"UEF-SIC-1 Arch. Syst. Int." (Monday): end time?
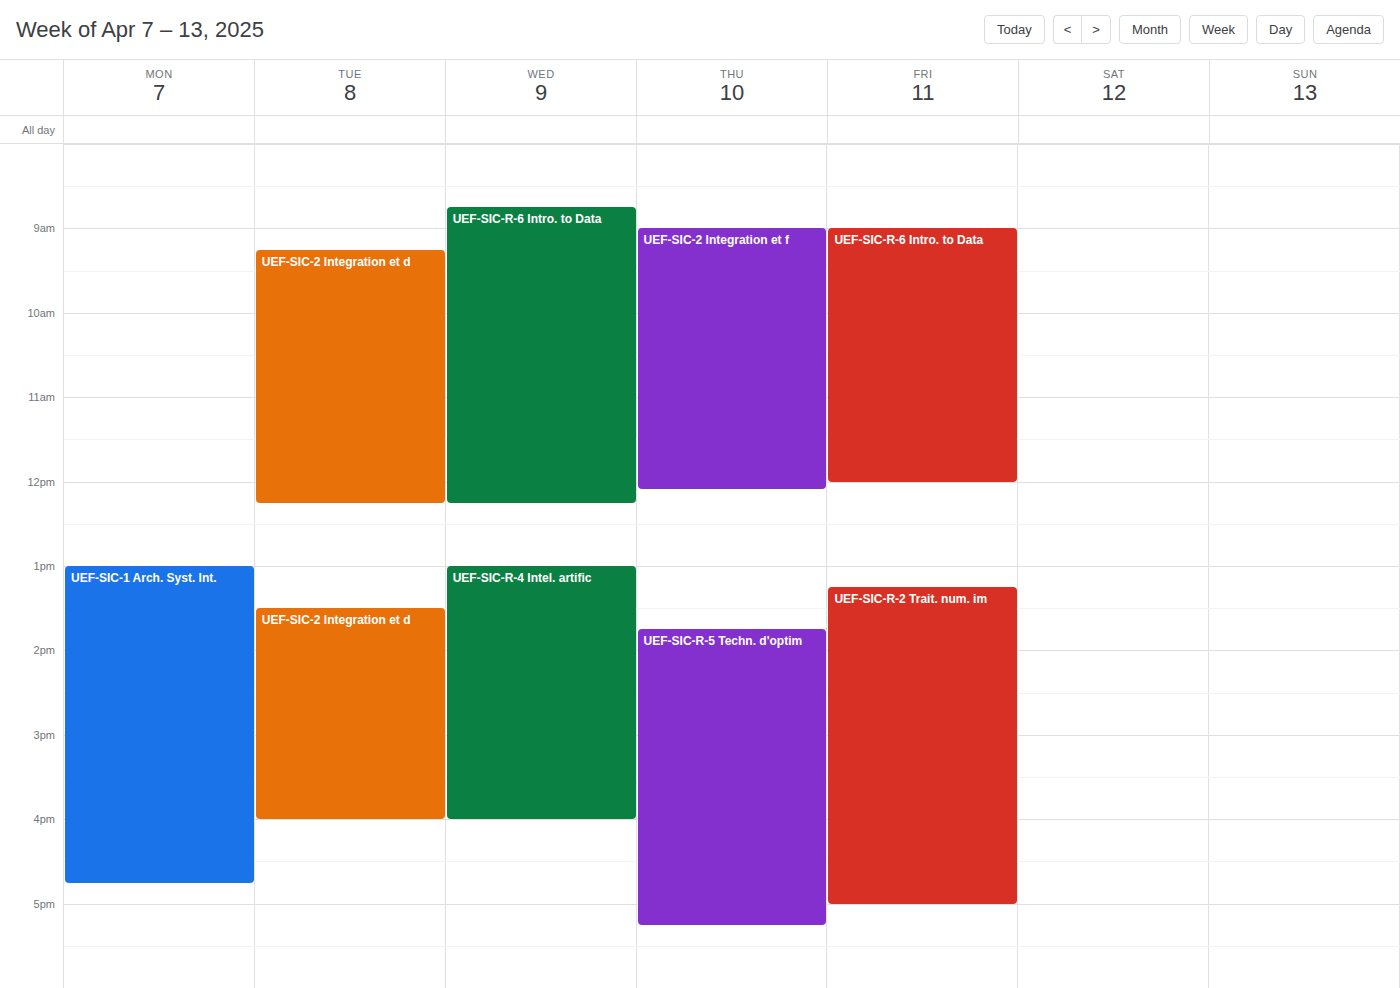
4:45 PM